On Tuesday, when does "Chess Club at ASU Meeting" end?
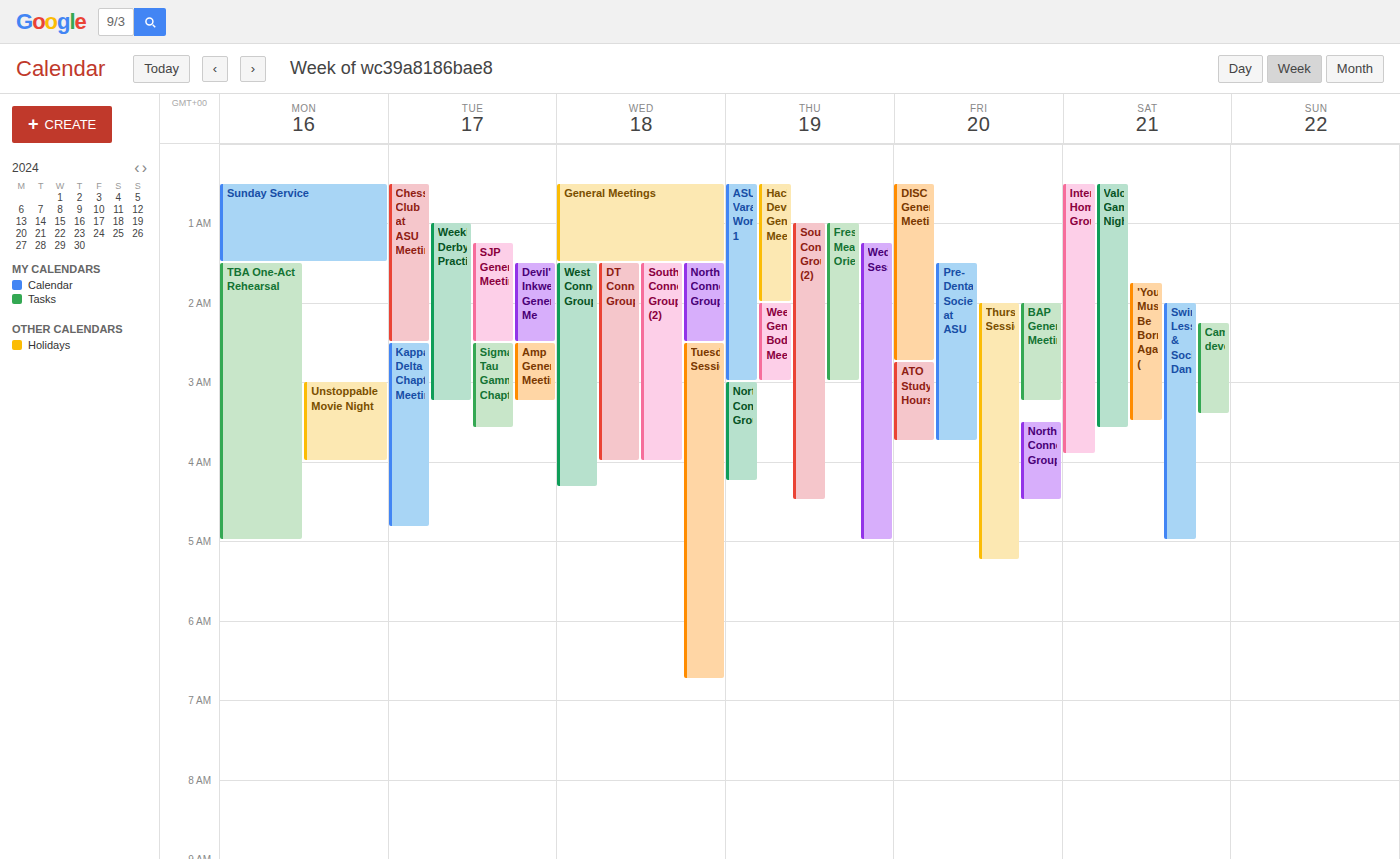
2:30 AM